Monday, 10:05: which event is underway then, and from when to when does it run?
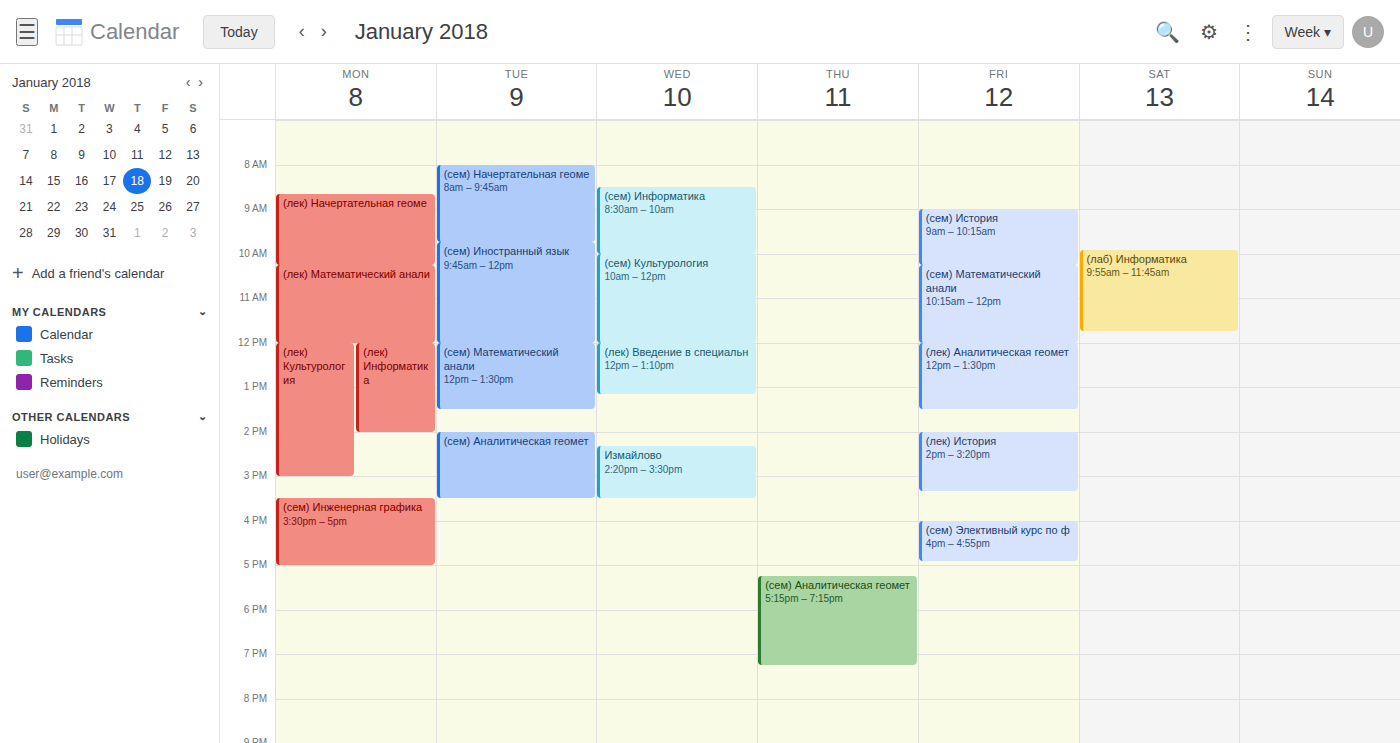
"(лек) Начертательная геоме", 08:40 to 10:15